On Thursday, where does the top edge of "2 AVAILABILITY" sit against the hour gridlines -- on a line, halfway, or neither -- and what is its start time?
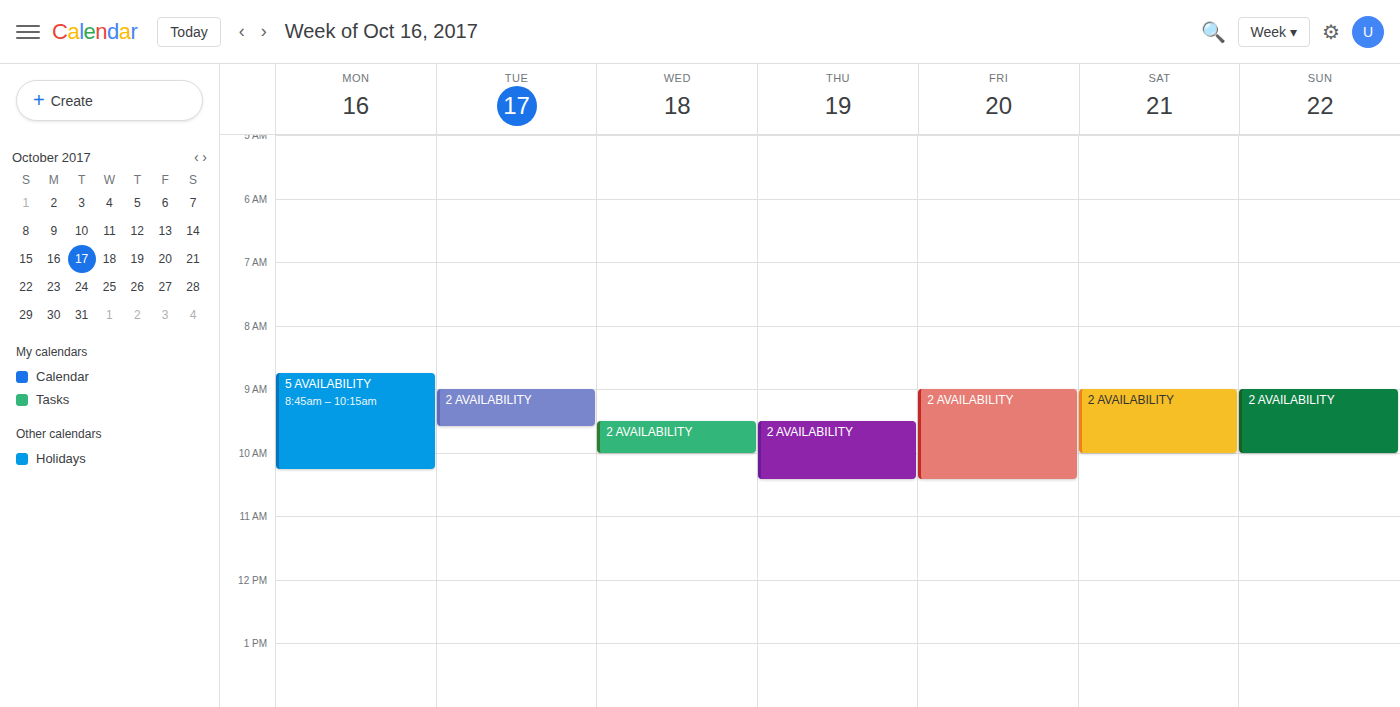
09:30 -- halfway between the 09:00 and 10:00 lines.